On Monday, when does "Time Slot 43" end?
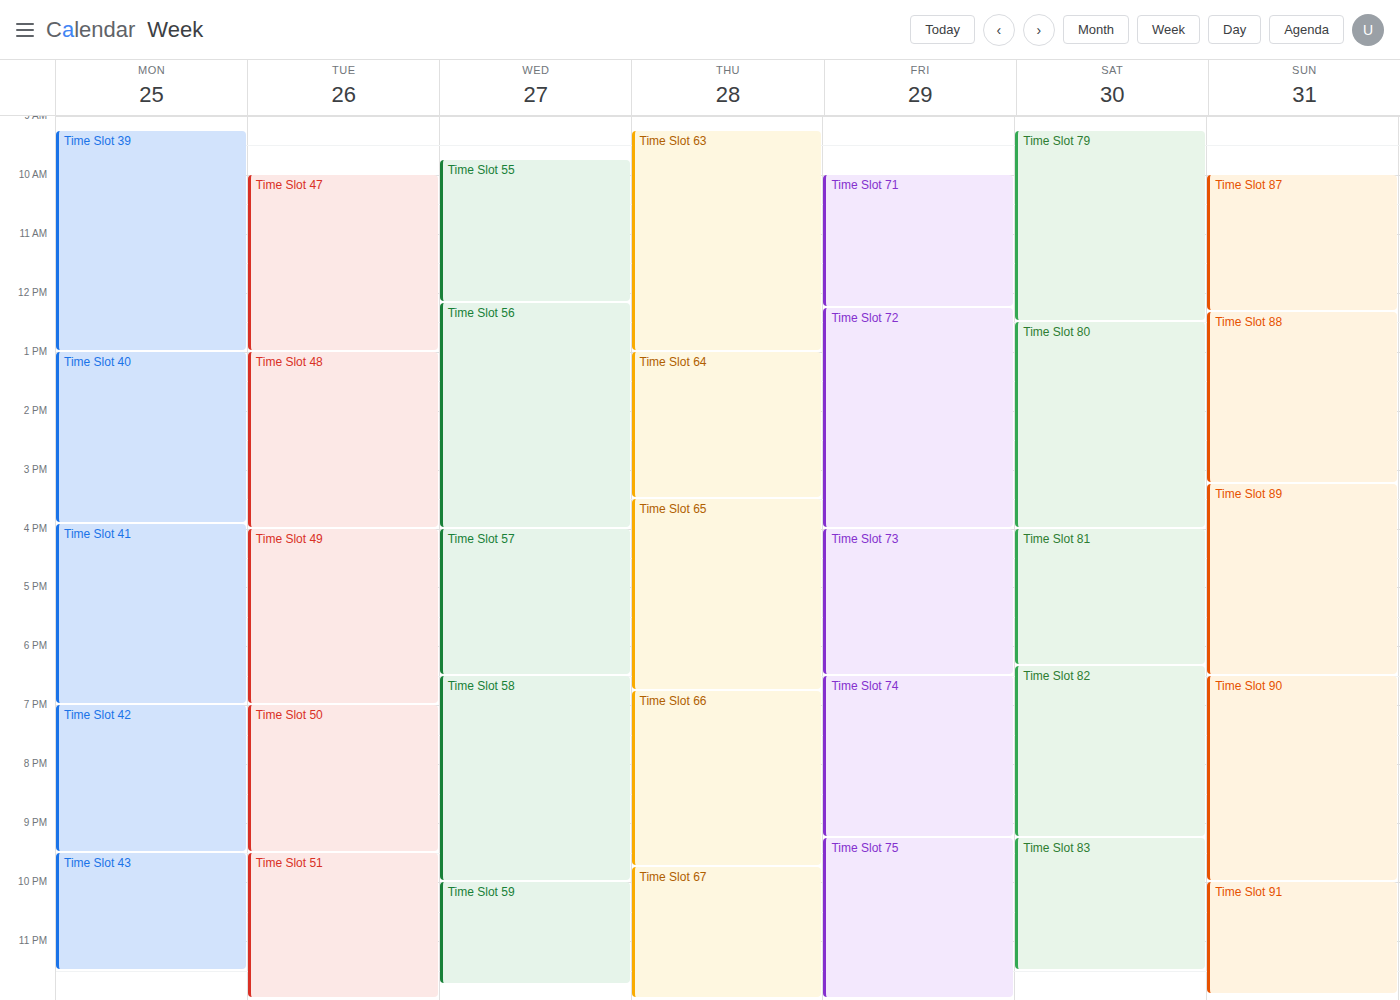
11:30 PM